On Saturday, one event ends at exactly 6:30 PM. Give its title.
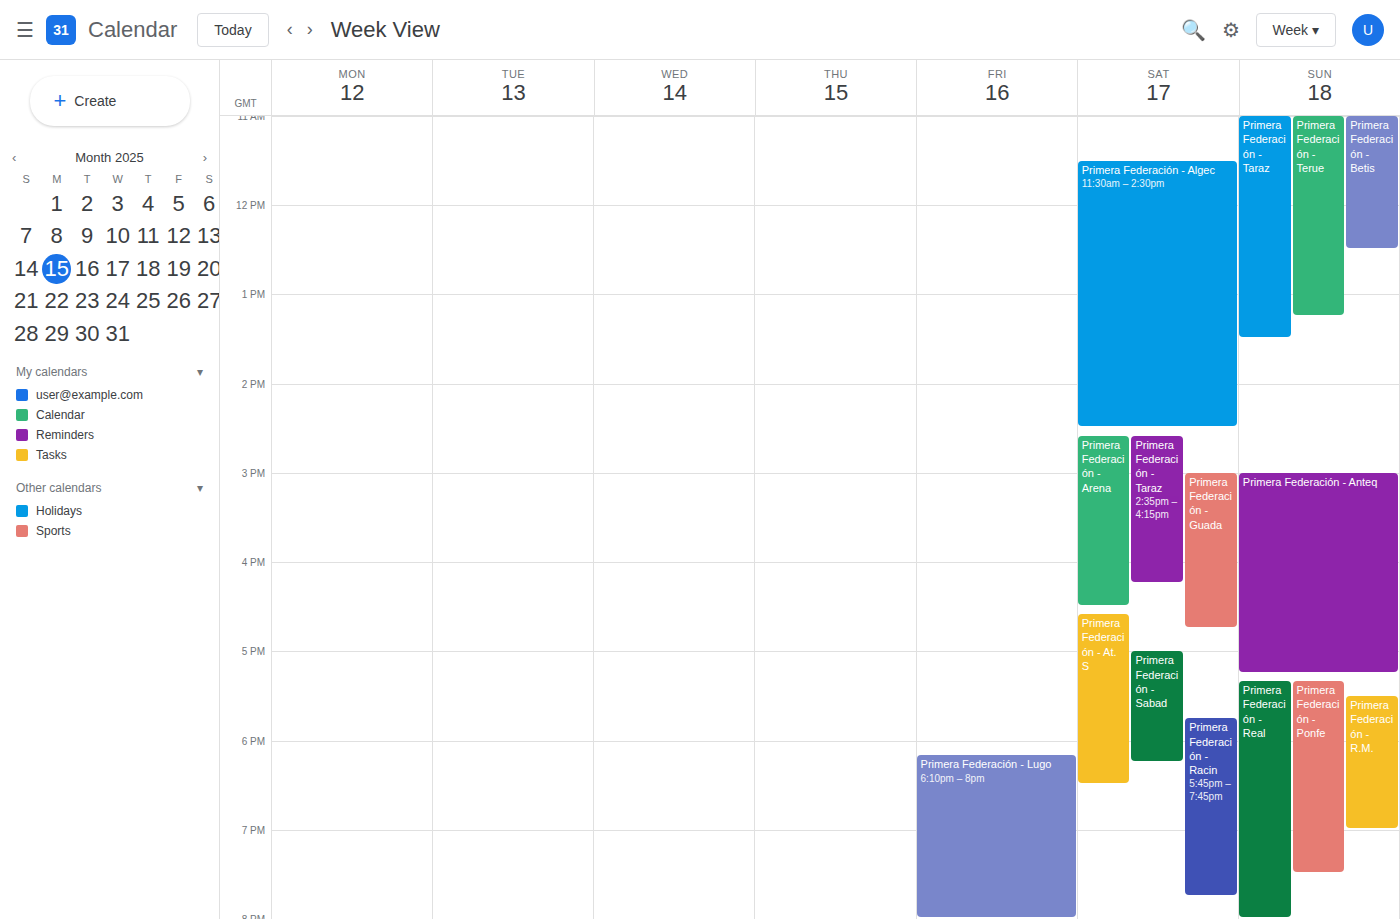
"Primera Federación - At. S"